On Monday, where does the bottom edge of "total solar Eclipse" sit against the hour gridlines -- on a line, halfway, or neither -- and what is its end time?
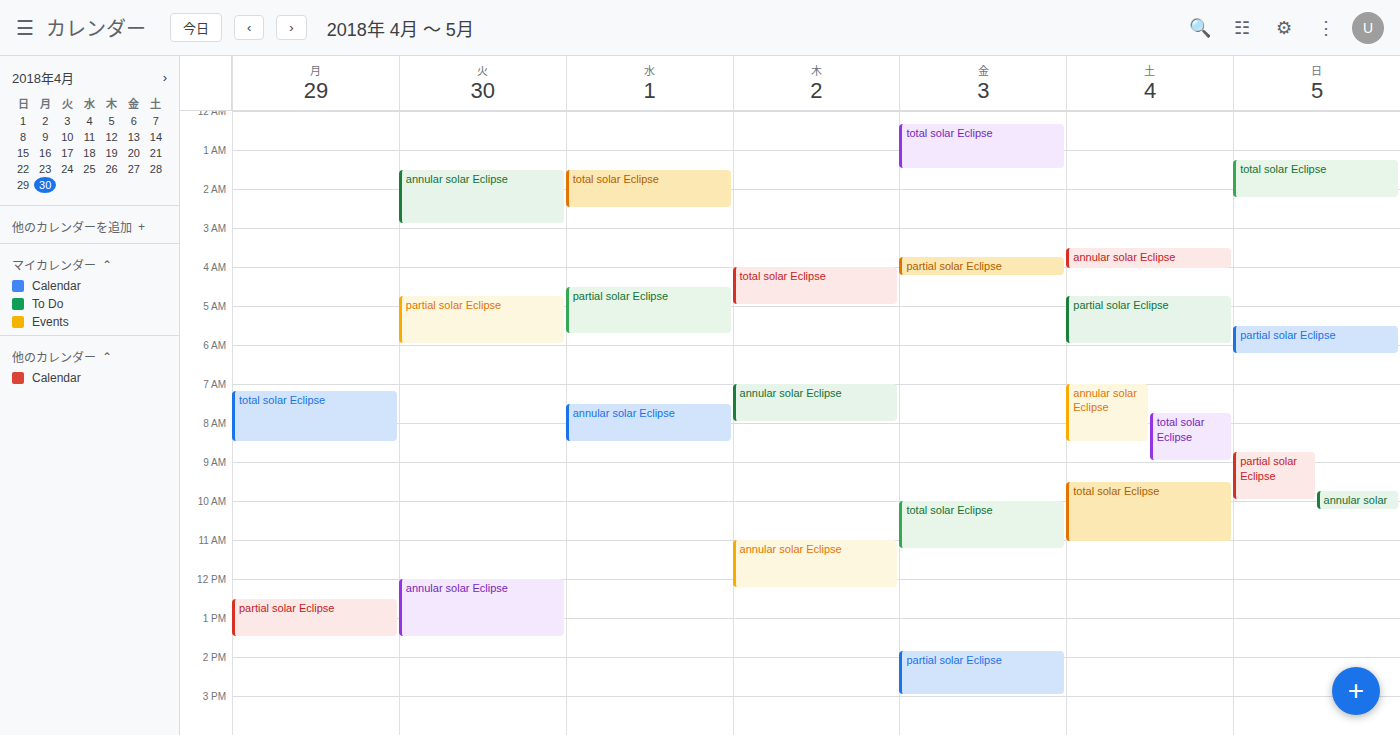
8:30 AM -- halfway between the 8 AM and 9 AM lines.